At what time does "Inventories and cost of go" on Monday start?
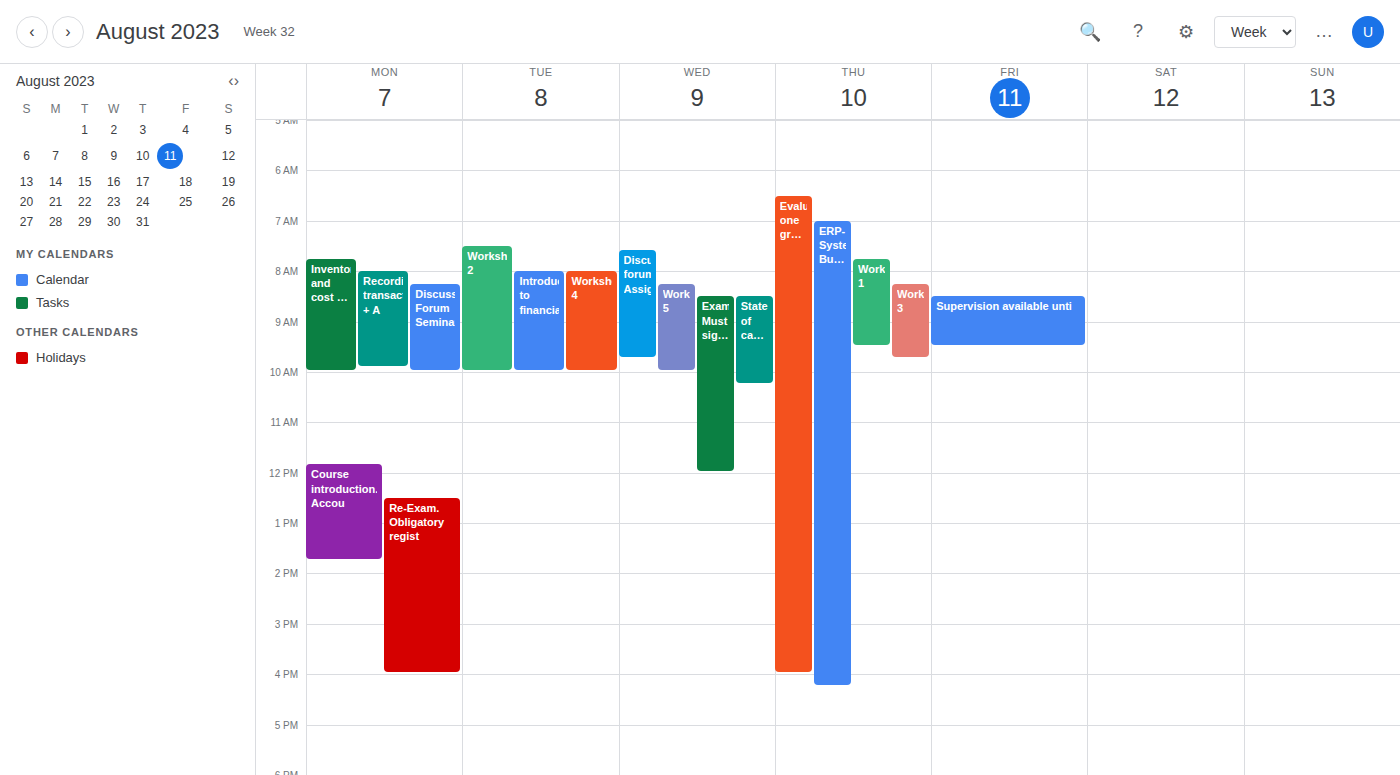
7:45 AM